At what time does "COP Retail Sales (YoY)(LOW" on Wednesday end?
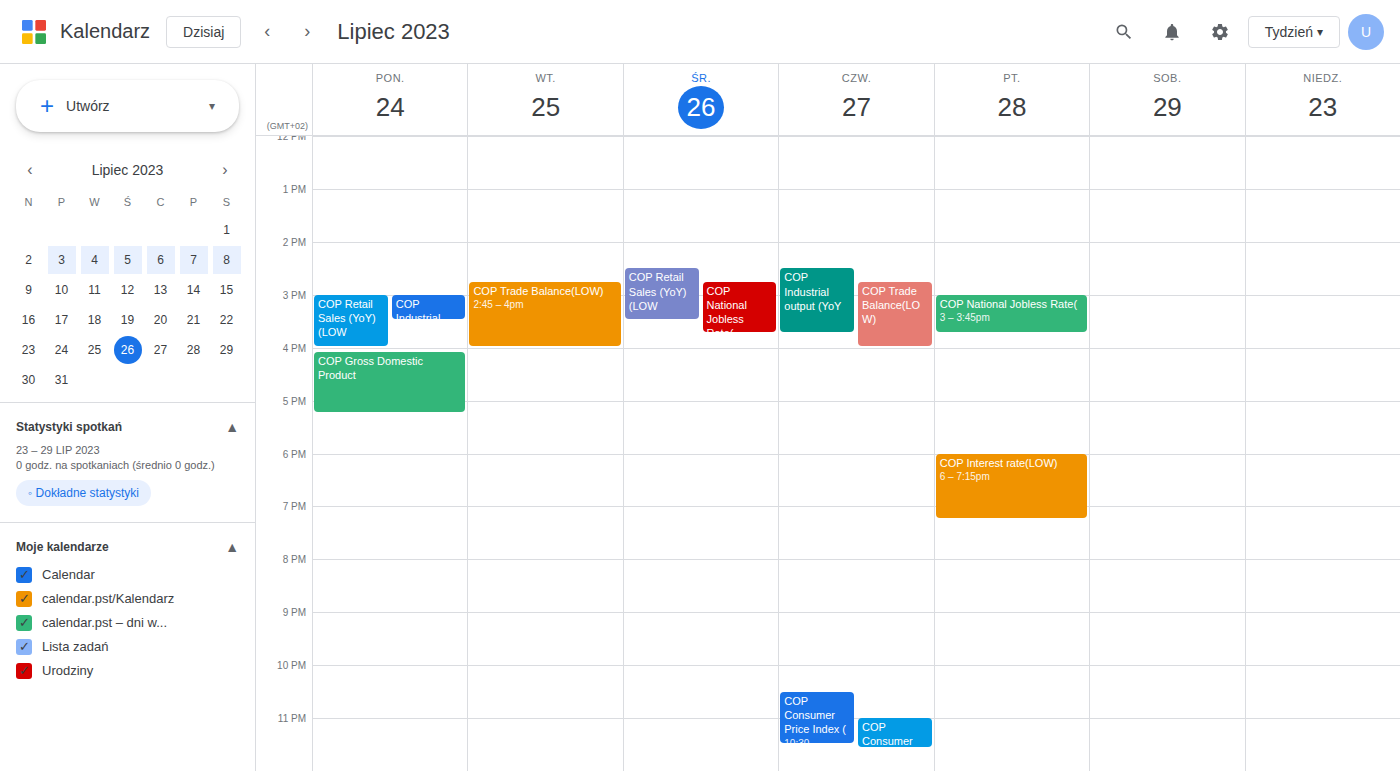
3:30 PM